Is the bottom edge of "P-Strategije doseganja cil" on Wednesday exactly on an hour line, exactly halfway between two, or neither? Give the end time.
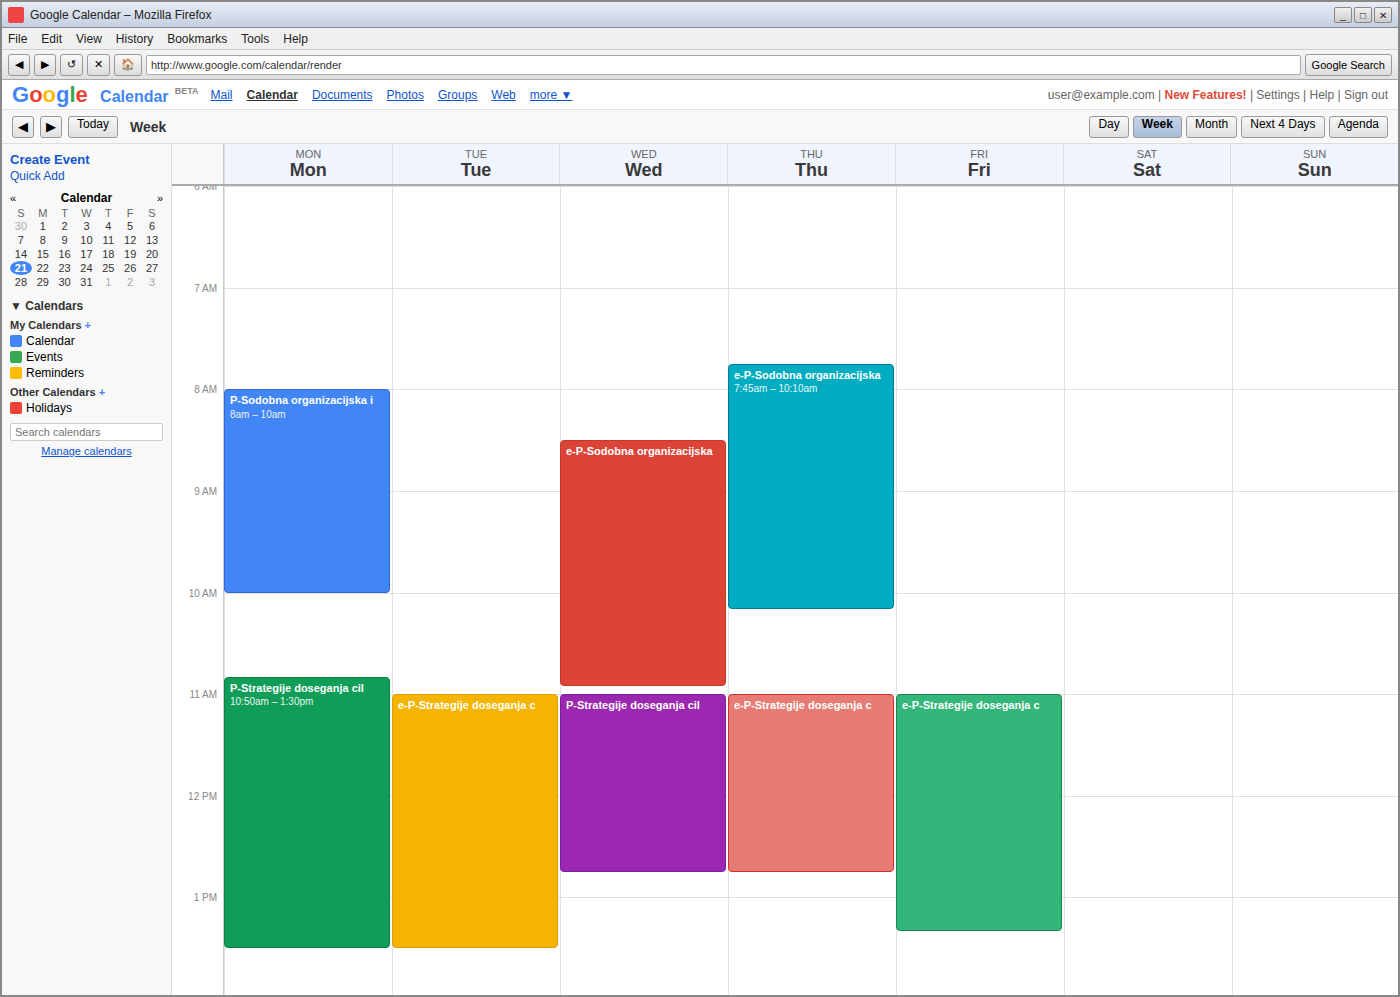
12:45 PM -- neither: three quarters of the way from the 12 PM line to the 1 PM line.